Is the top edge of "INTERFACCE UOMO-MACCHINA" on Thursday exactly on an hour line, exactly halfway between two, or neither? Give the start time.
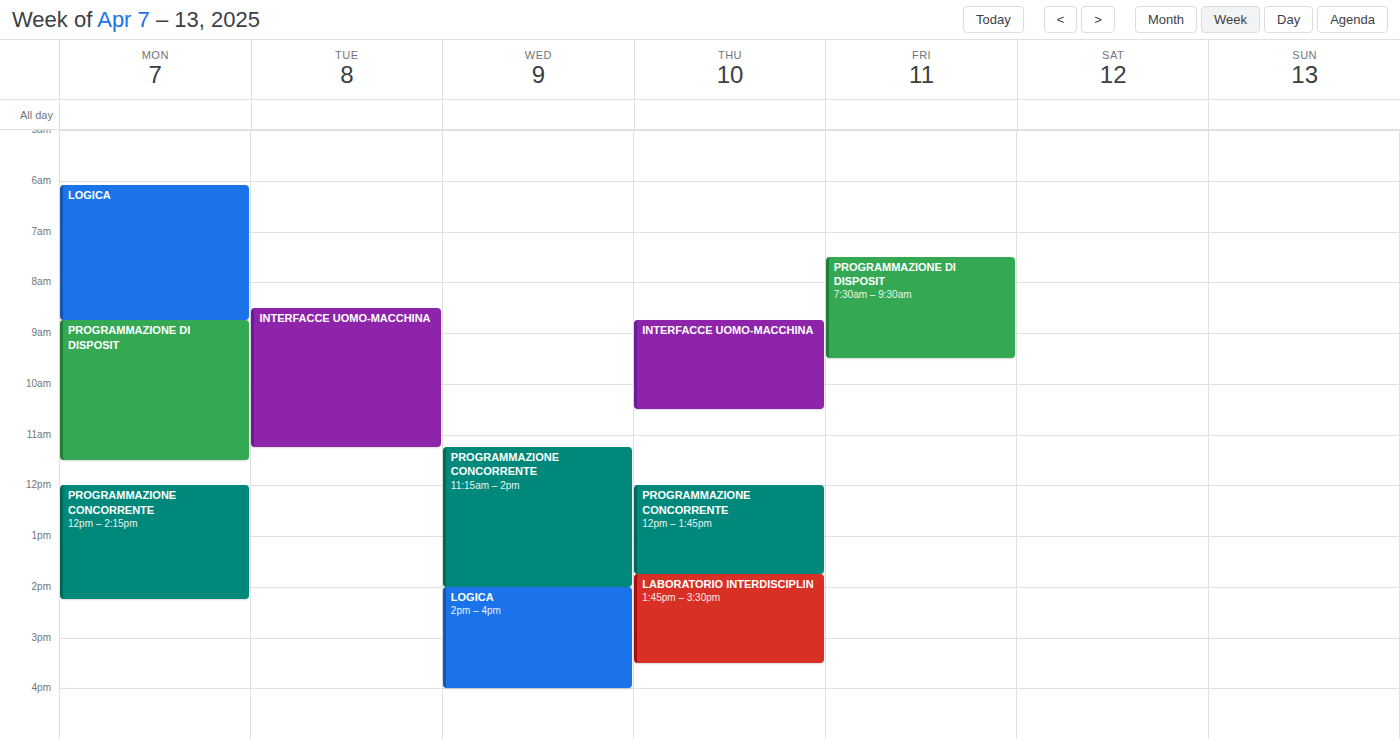
8:45 AM -- neither: three quarters of the way from the 8 AM line to the 9 AM line.